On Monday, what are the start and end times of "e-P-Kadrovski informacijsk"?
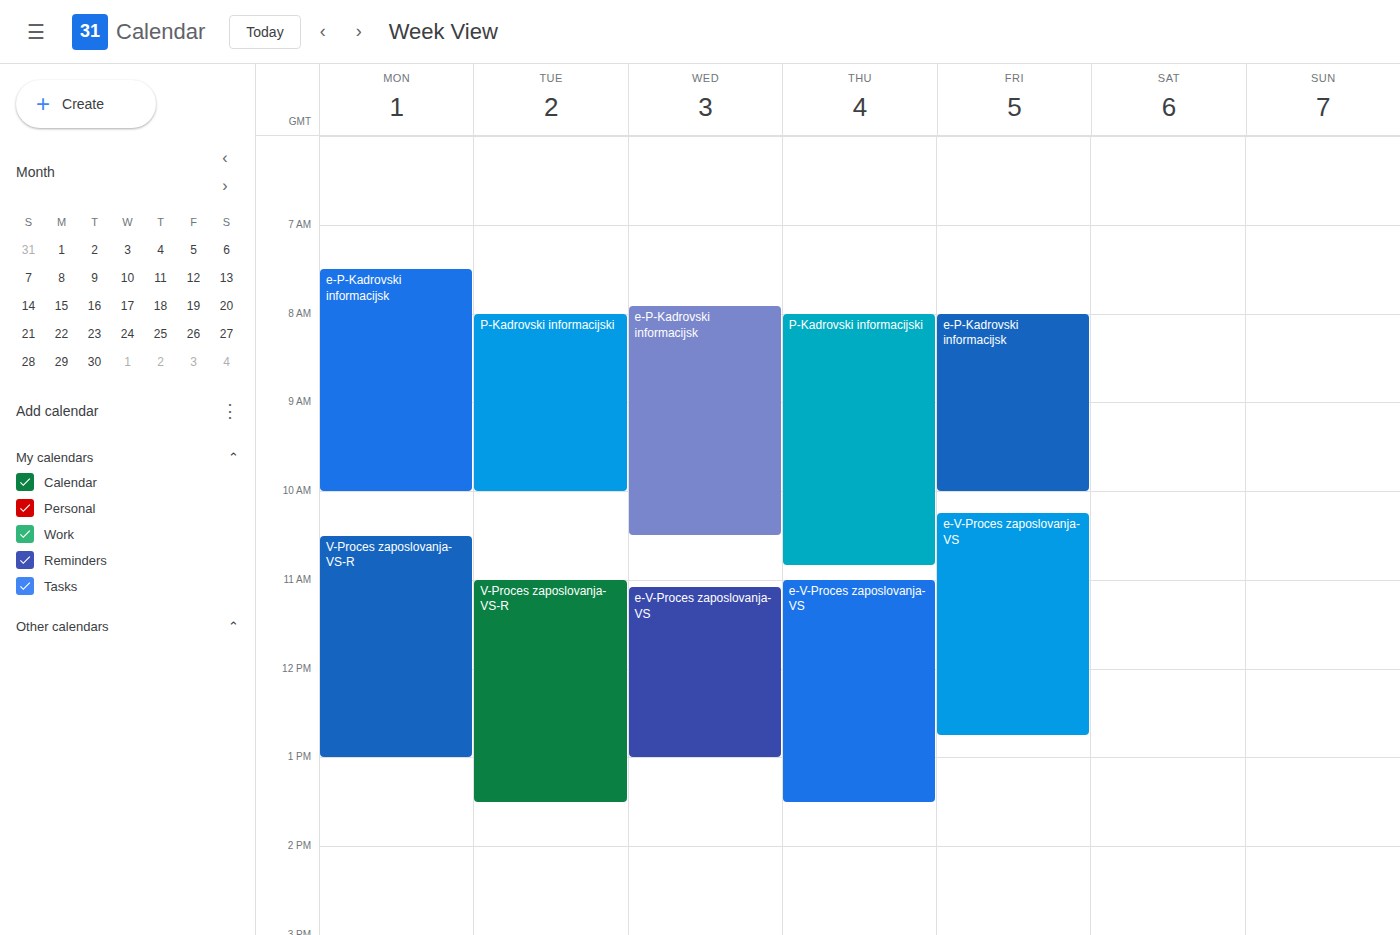
7:30 AM to 10:00 AM